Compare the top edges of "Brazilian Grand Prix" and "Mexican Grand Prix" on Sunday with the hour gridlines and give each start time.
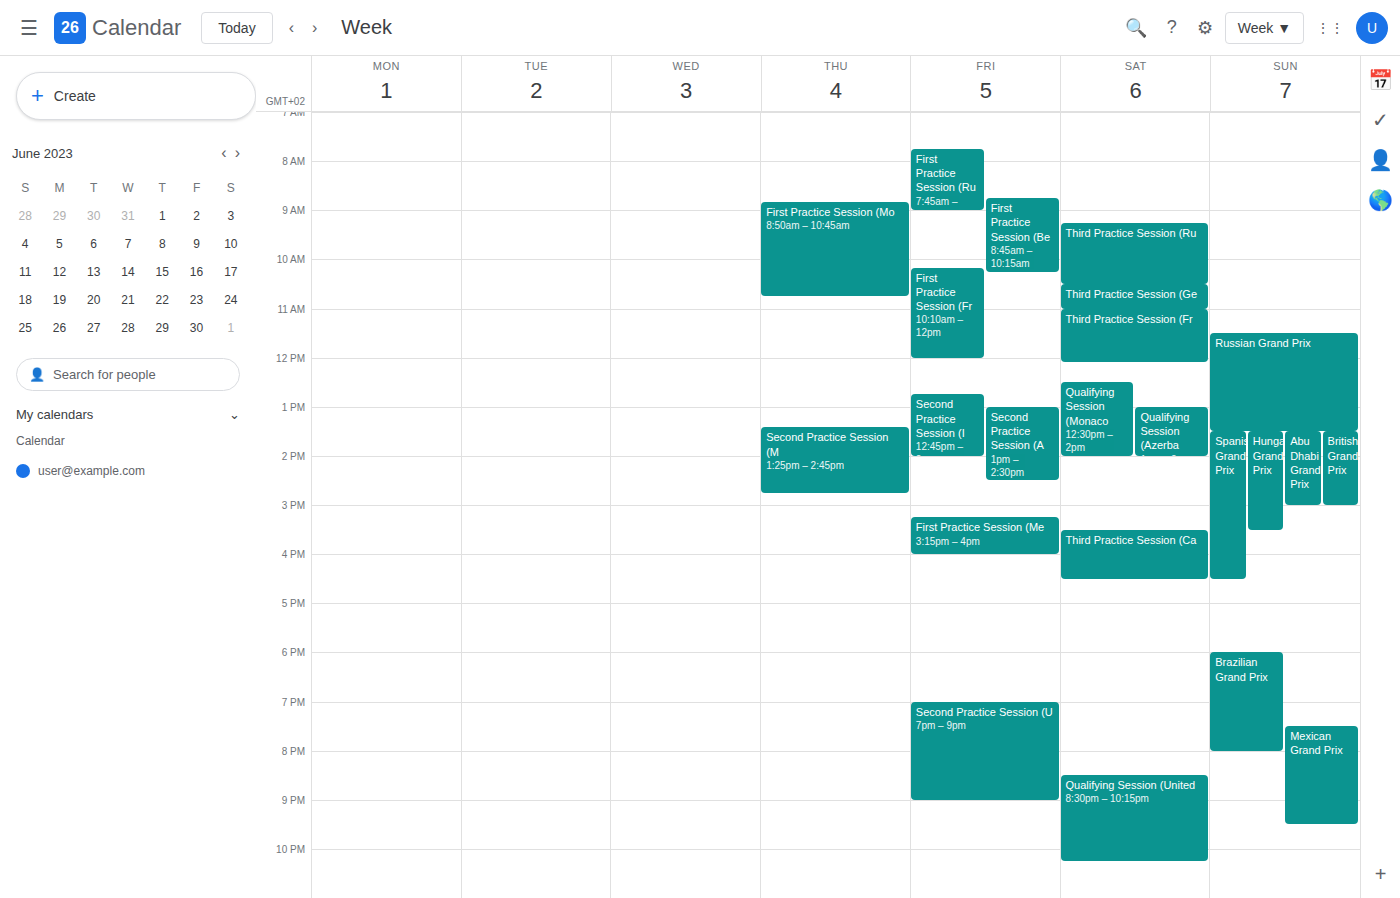
"Brazilian Grand Prix": 6:00 PM, exactly on the 6 PM line. "Mexican Grand Prix": 7:30 PM, halfway between the 7 PM and 8 PM lines.